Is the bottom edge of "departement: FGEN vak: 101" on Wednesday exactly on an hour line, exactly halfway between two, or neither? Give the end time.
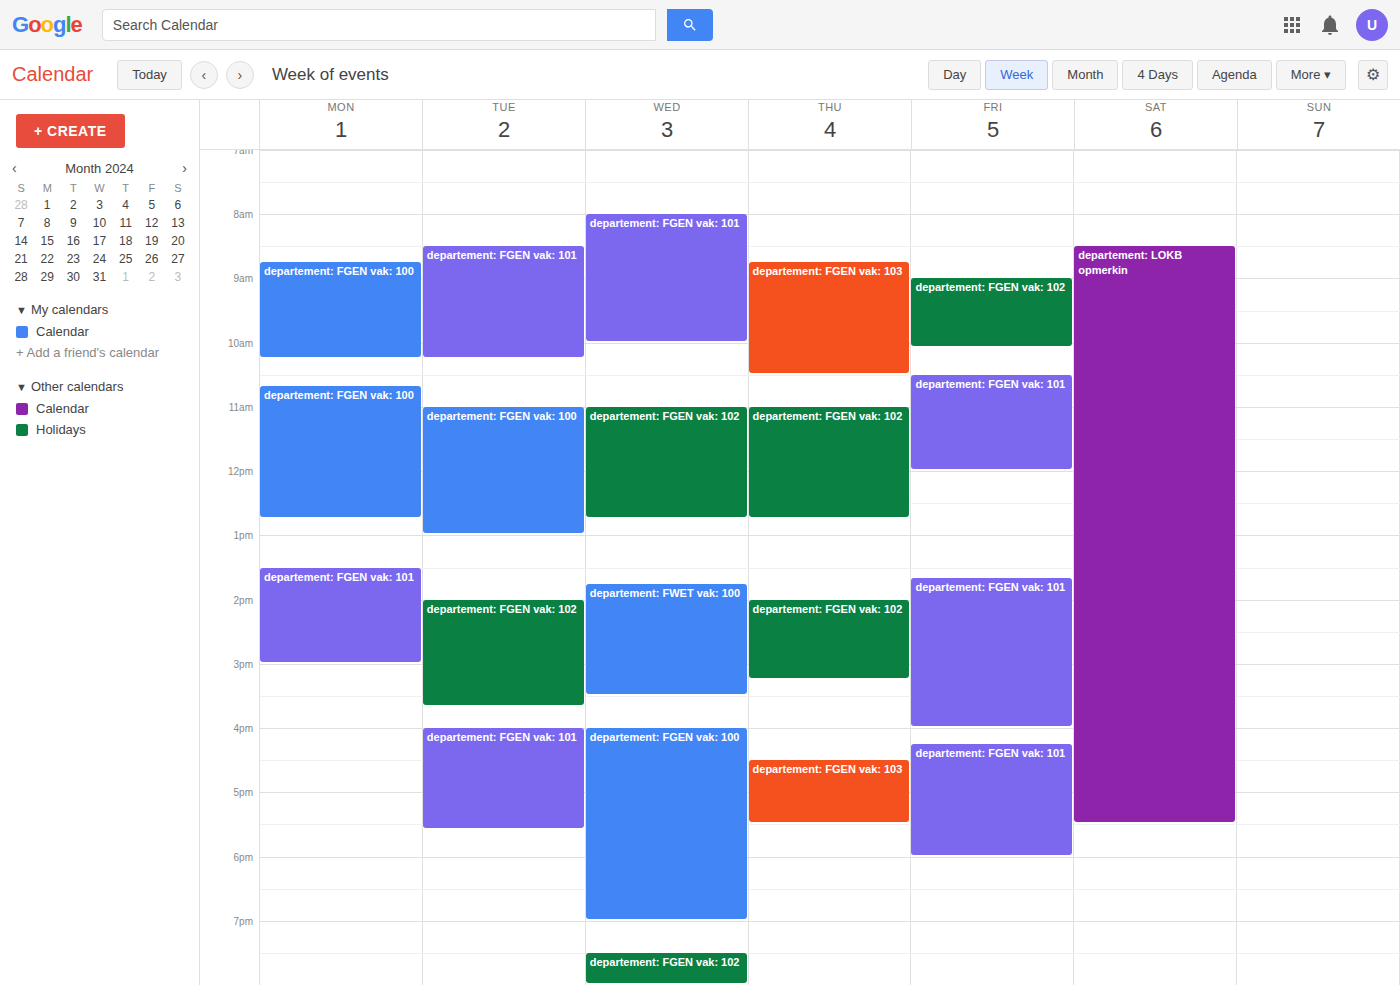
10:00 -- exactly on the 10:00 line.